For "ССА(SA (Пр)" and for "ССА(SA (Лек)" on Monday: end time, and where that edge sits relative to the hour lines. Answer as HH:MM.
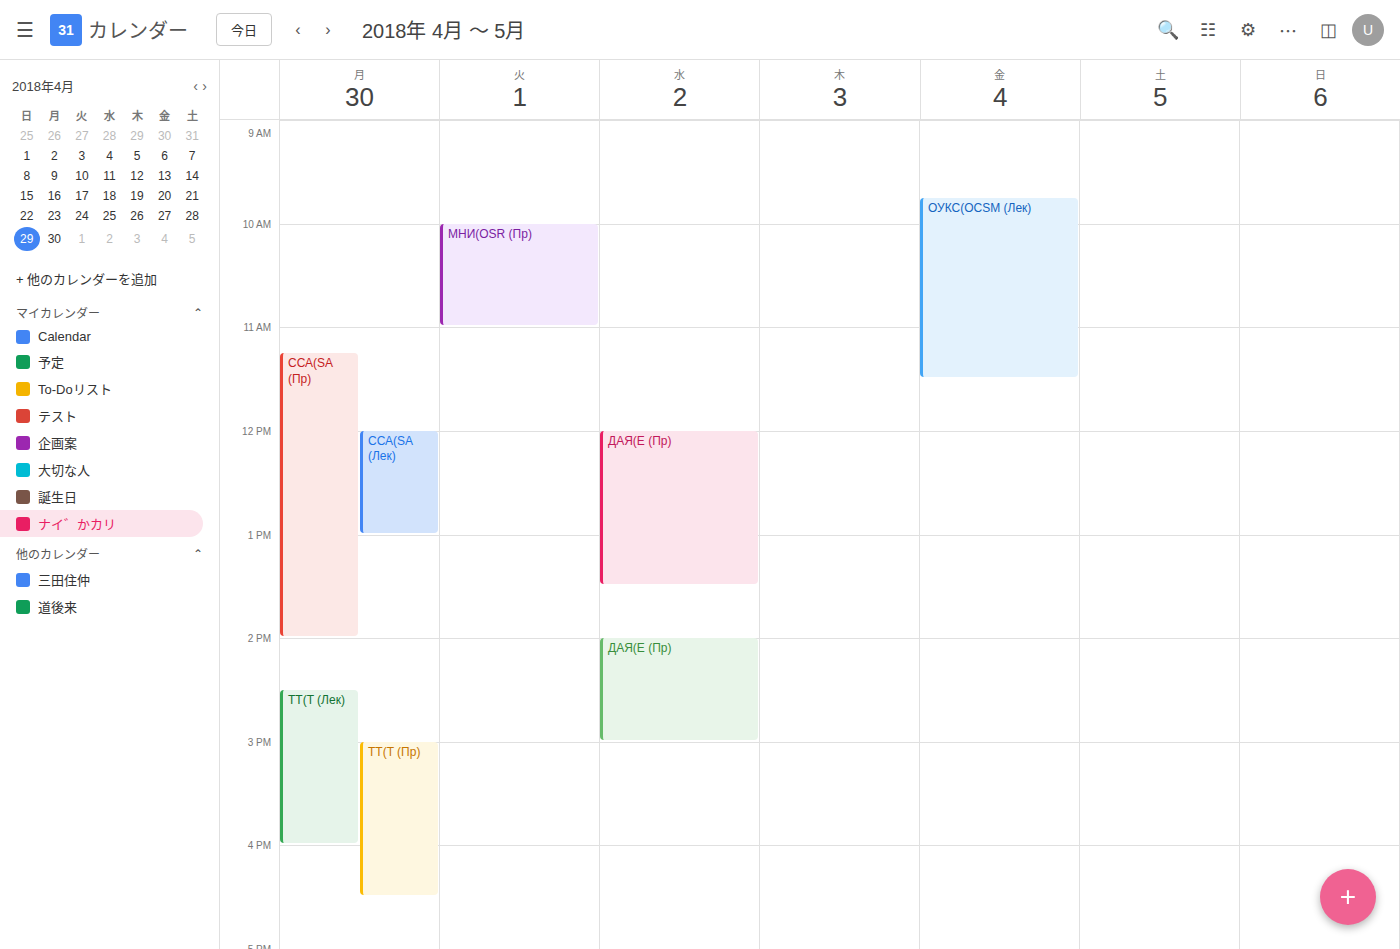
"ССА(SA (Пр)": 14:00, exactly on the 14:00 line. "ССА(SA (Лек)": 13:00, exactly on the 13:00 line.